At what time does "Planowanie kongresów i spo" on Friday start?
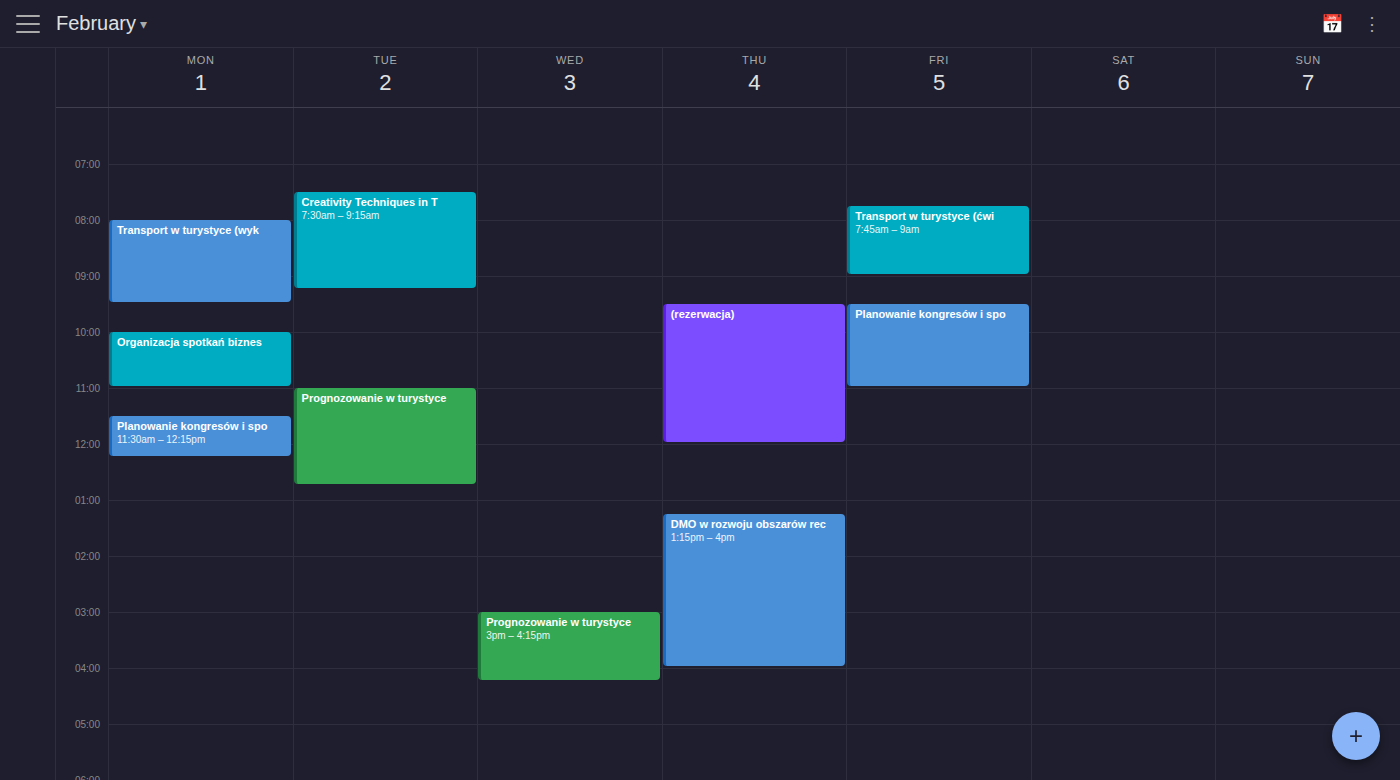
9:30 AM